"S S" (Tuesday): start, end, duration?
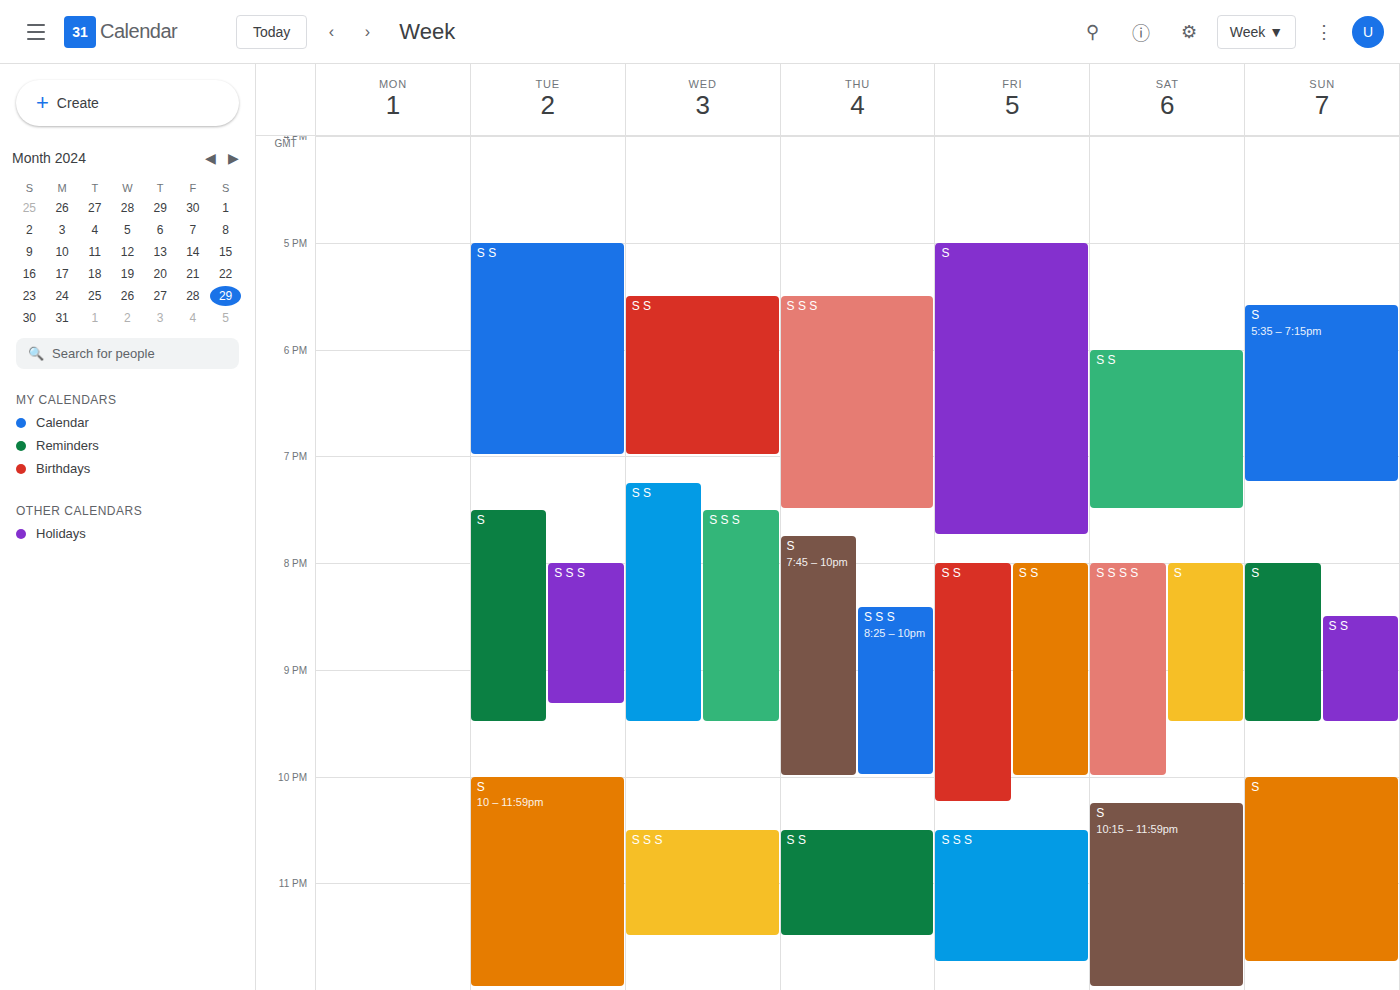
5:00 PM to 7:00 PM, 2 hours